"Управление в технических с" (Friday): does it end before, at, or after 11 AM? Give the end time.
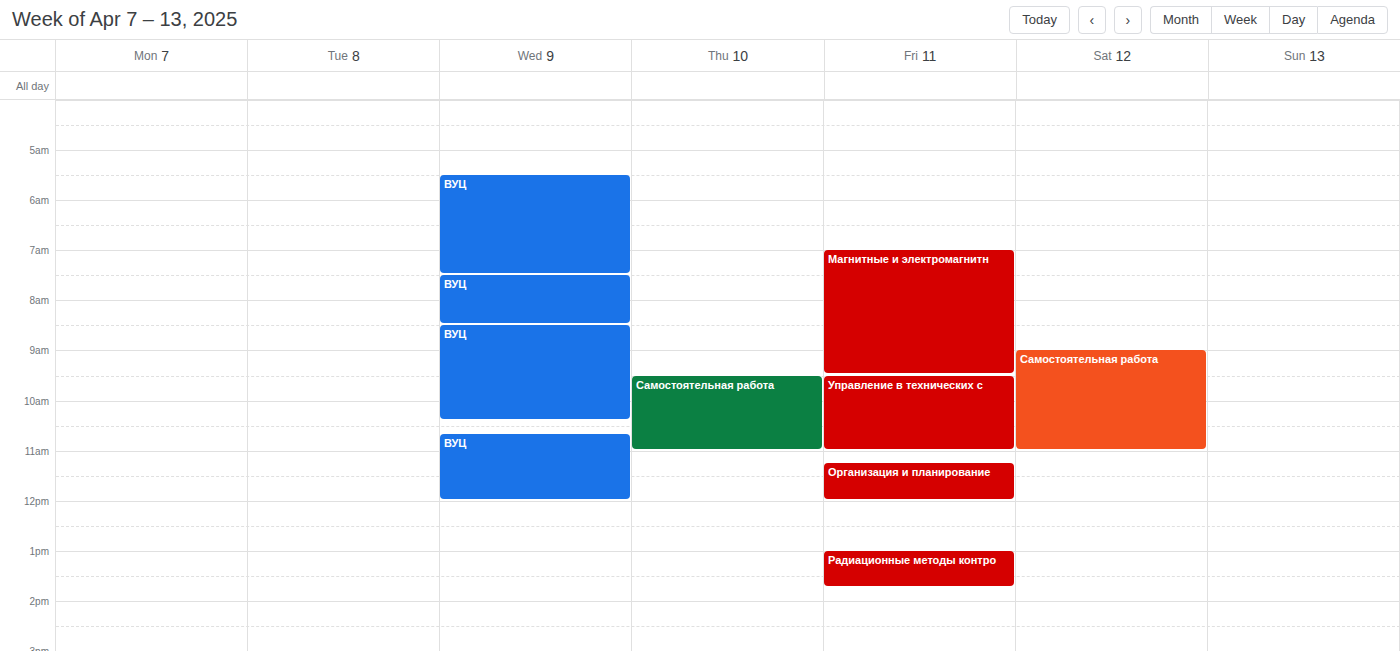
11:00 AM -- exactly at 11 AM, on the 11 AM line.